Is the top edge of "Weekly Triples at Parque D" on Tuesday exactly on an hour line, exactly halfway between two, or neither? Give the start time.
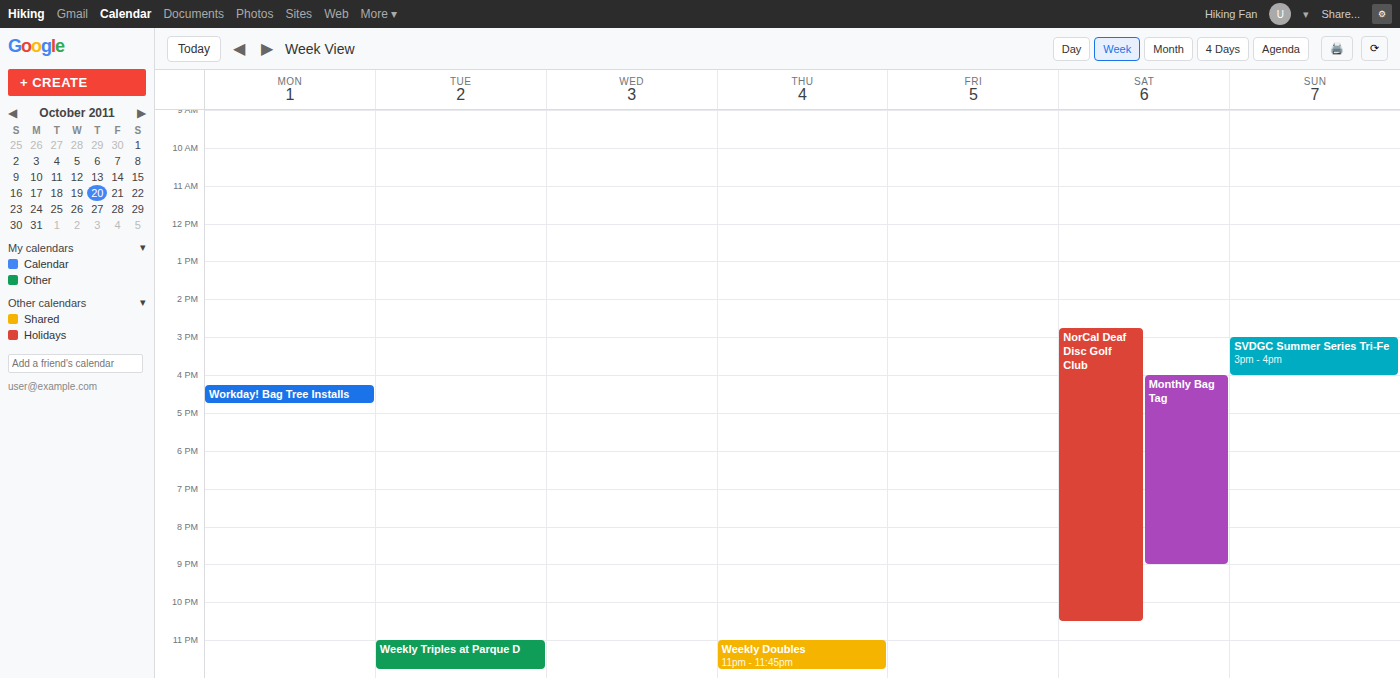
11:00 PM -- exactly on the 11 PM line.